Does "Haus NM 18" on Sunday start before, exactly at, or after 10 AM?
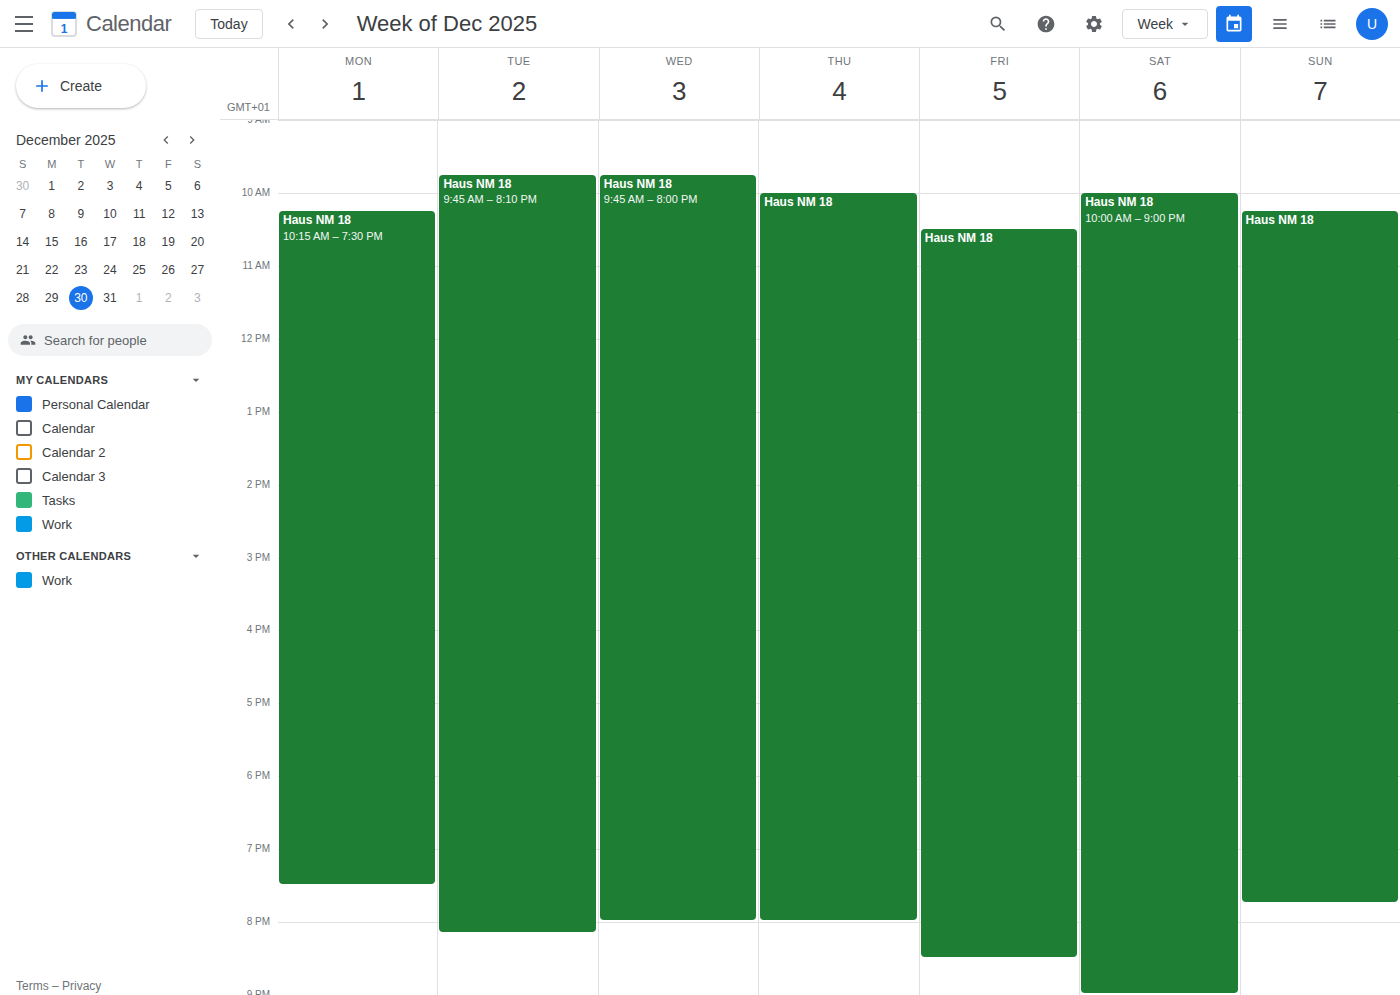
10:15 AM -- after 10 AM, 15 minutes below the 10 AM line.